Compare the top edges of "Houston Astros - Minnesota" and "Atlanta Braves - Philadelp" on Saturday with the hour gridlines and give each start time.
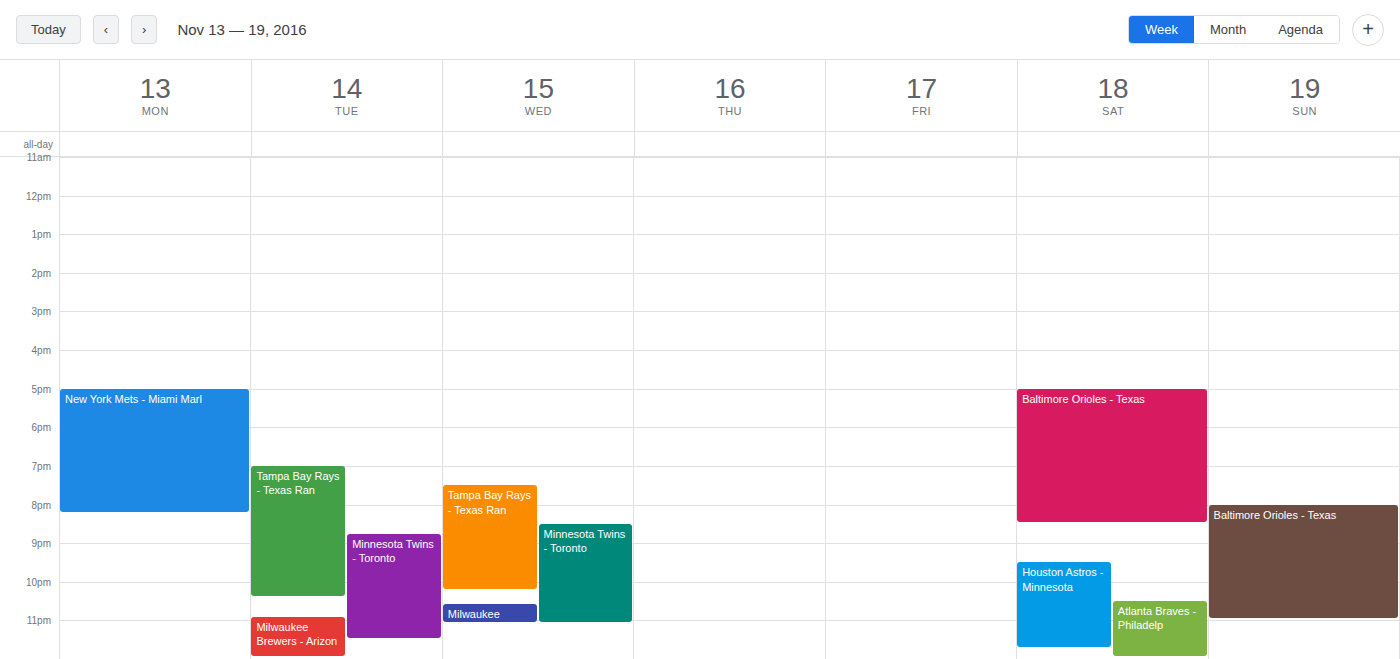
"Houston Astros - Minnesota": 9:30 PM, halfway between the 9 PM and 10 PM lines. "Atlanta Braves - Philadelp": 10:30 PM, halfway between the 10 PM and 11 PM lines.